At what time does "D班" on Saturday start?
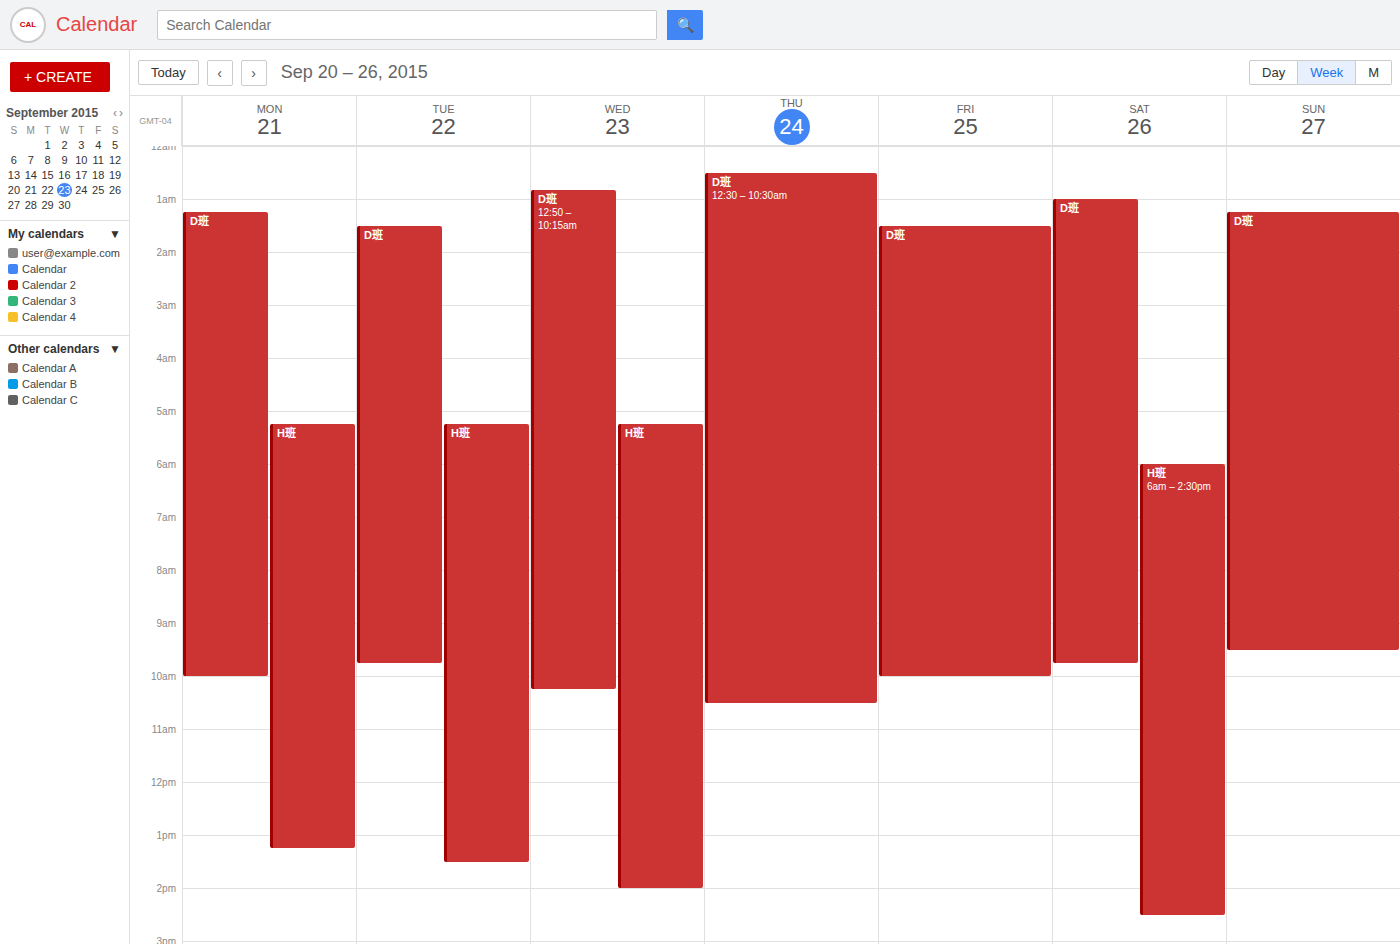
1:00 AM